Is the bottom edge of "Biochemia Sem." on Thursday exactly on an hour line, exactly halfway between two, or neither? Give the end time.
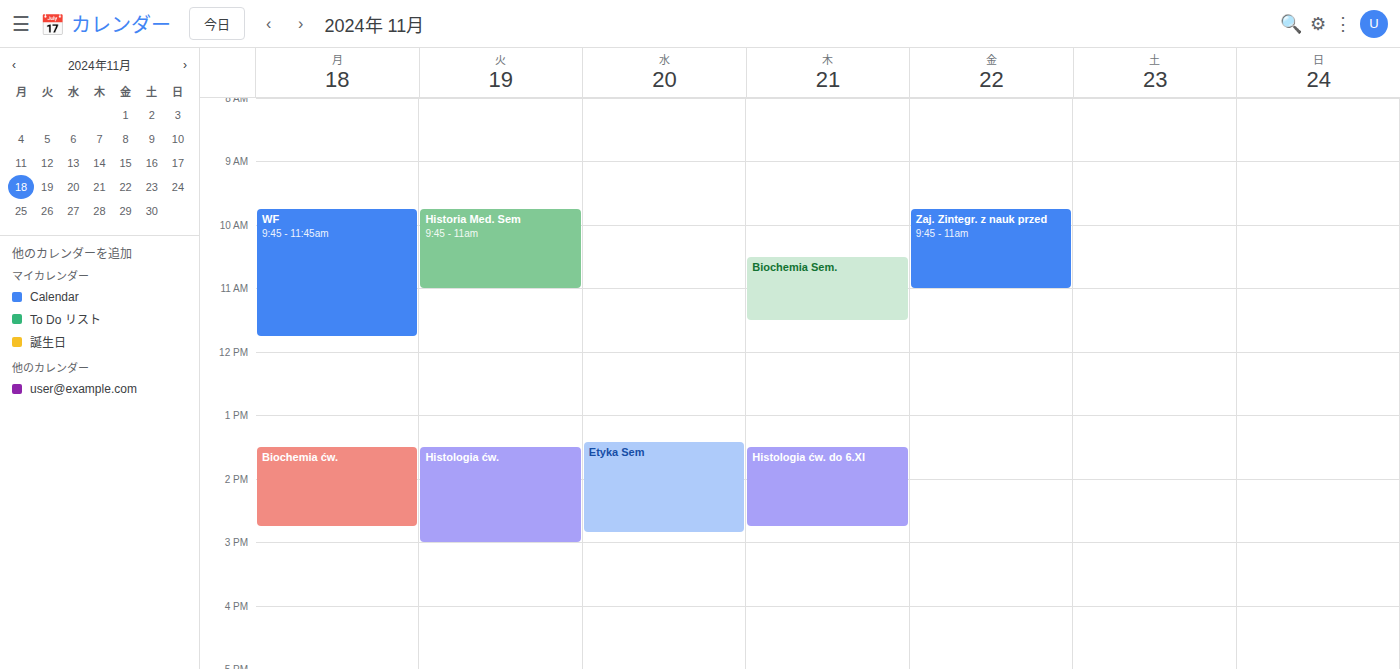
11:30 AM -- halfway between the 11 AM and 12 PM lines.